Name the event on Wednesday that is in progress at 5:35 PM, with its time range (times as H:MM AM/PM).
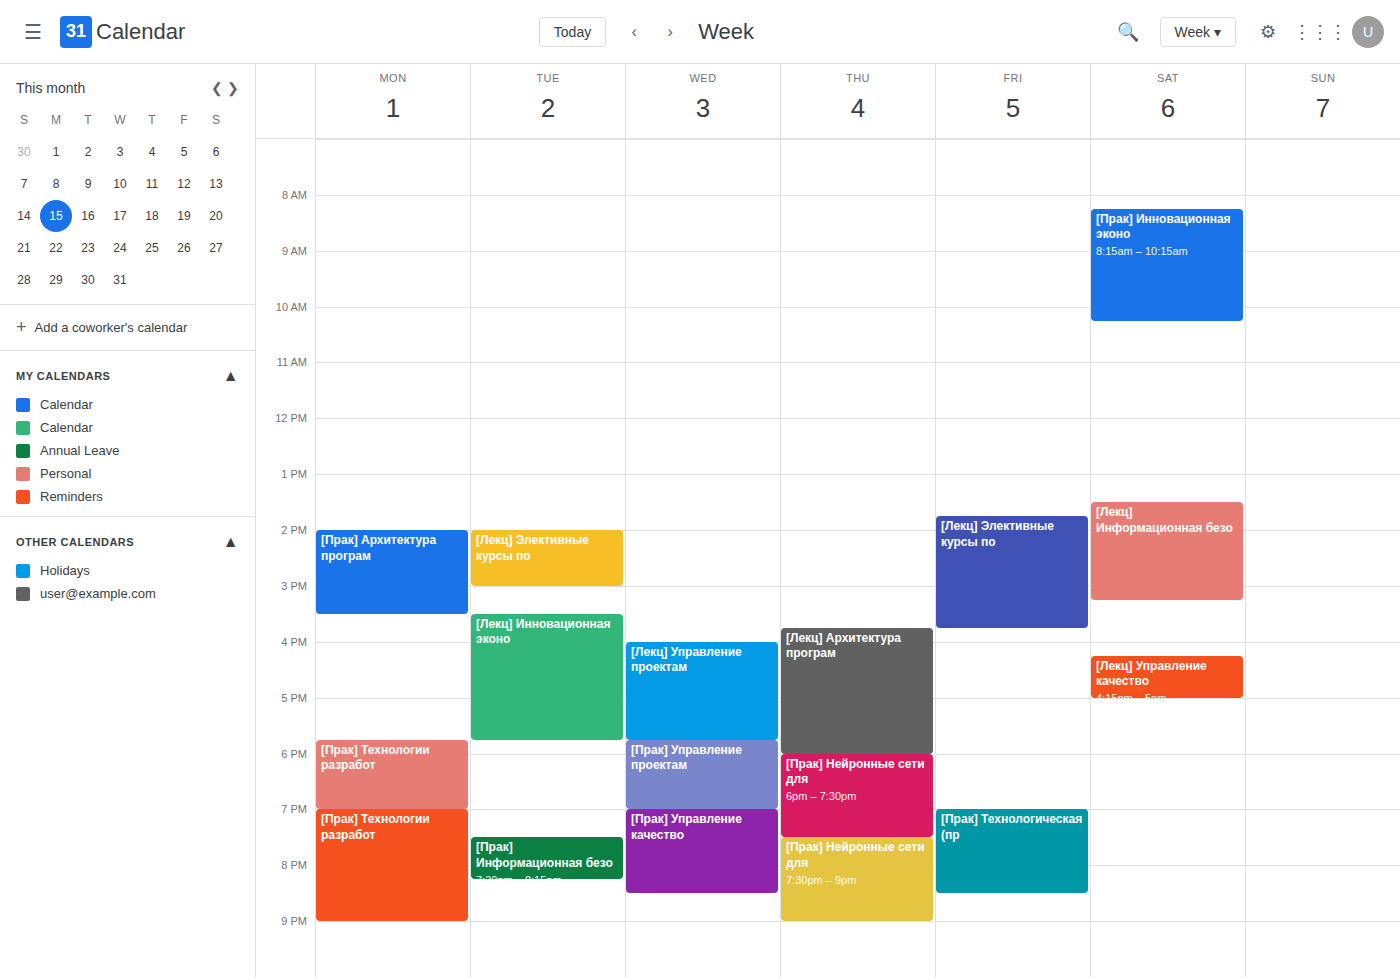
"[Лекц] Управление проектам", 4:00 PM to 5:45 PM